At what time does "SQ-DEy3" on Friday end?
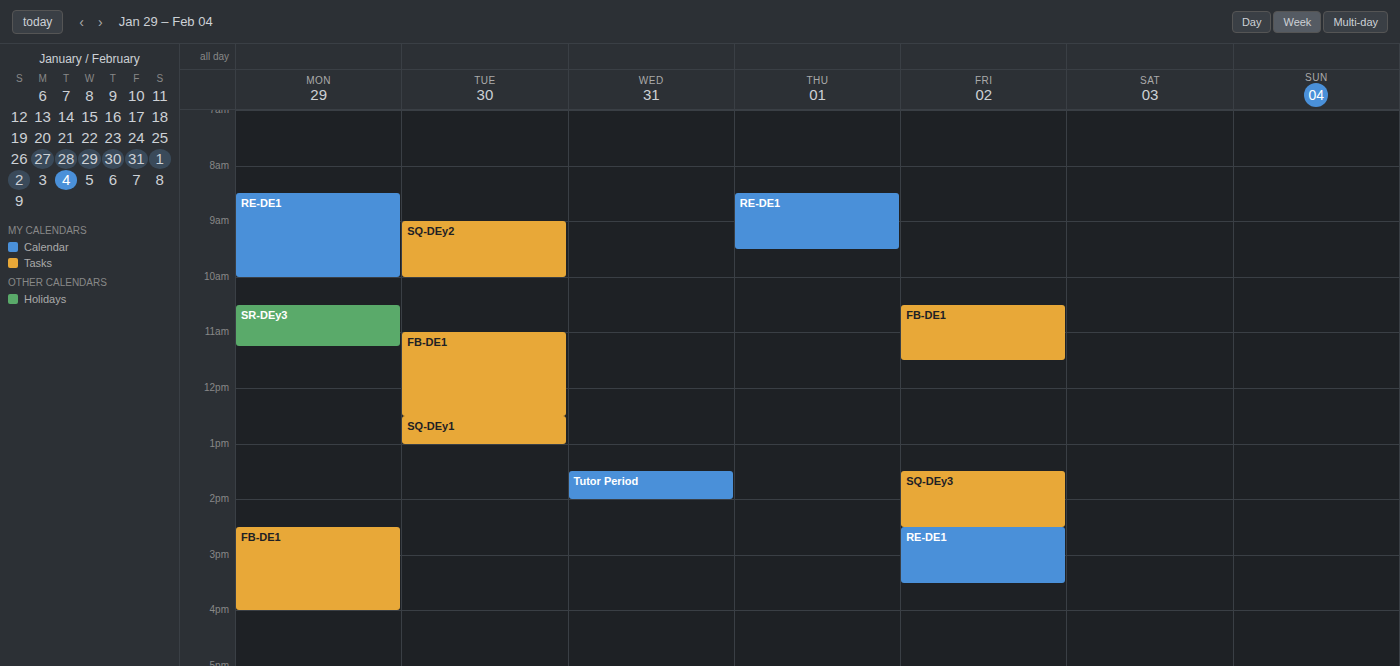
14:30